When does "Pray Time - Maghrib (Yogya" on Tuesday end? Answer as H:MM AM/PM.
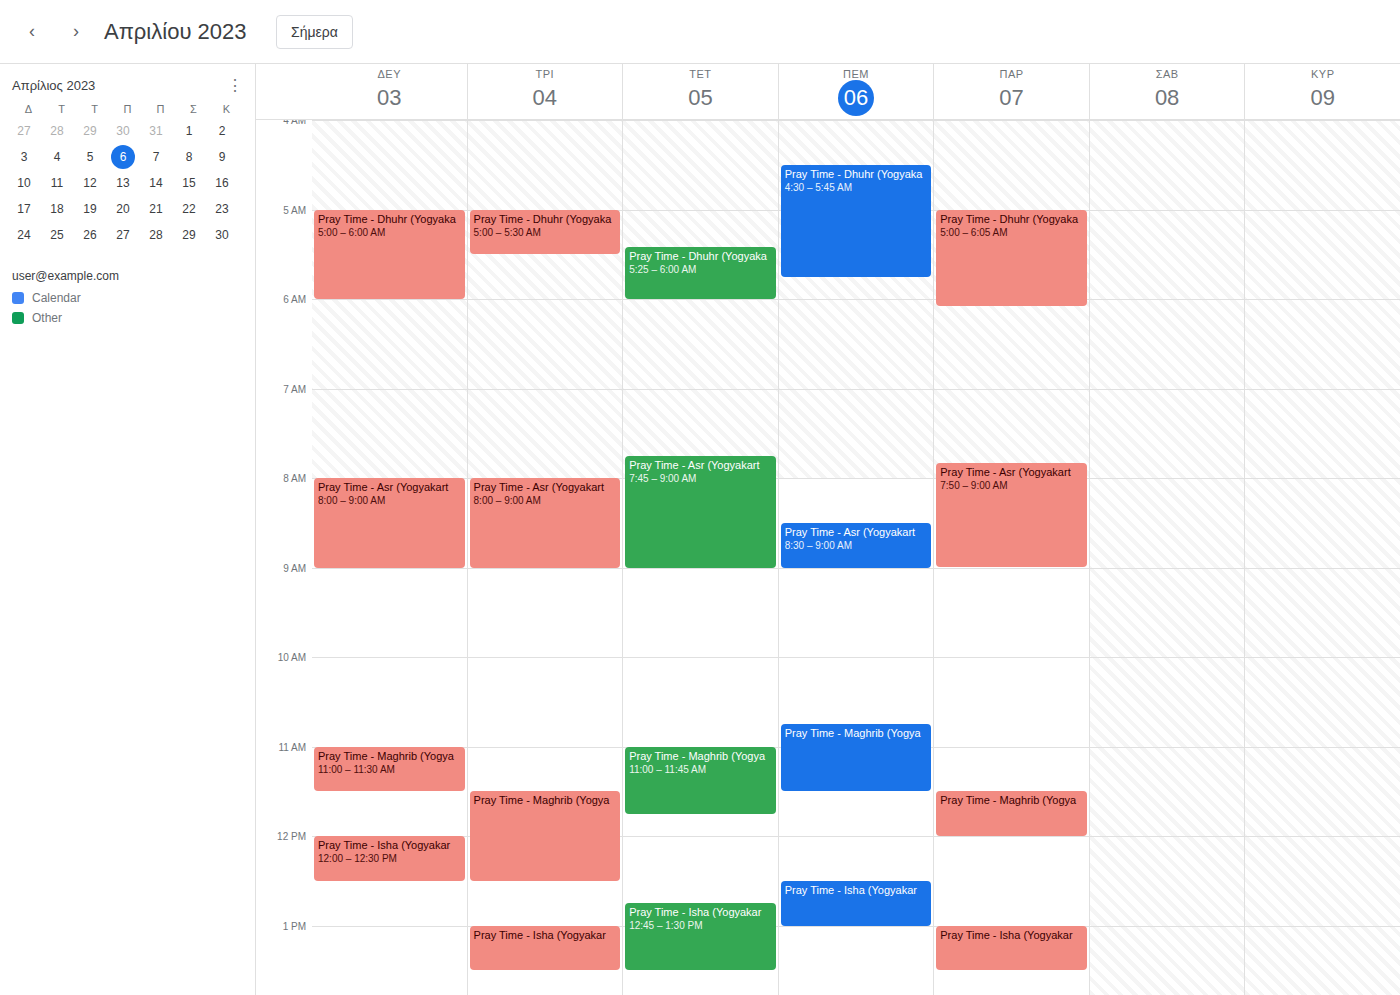
12:30 PM